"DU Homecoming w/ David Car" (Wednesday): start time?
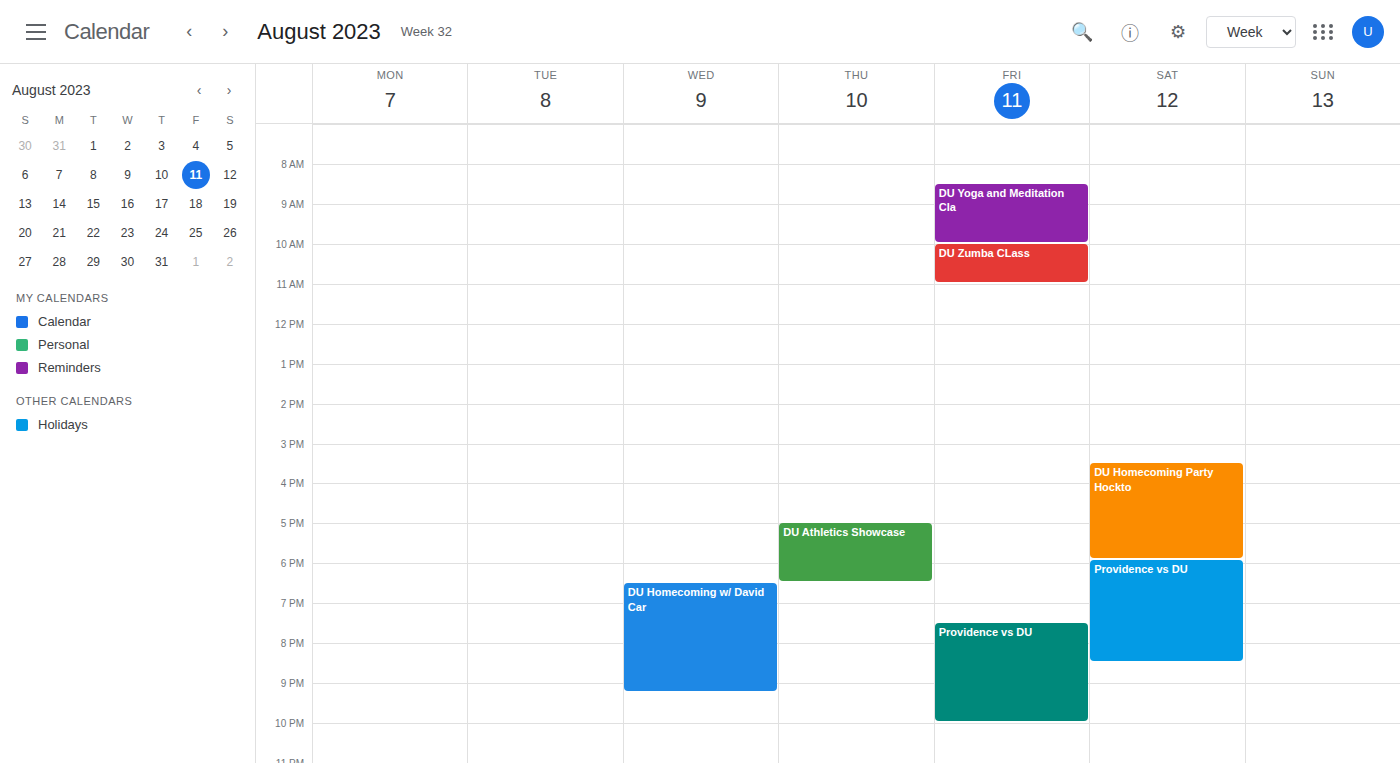
6:30 PM